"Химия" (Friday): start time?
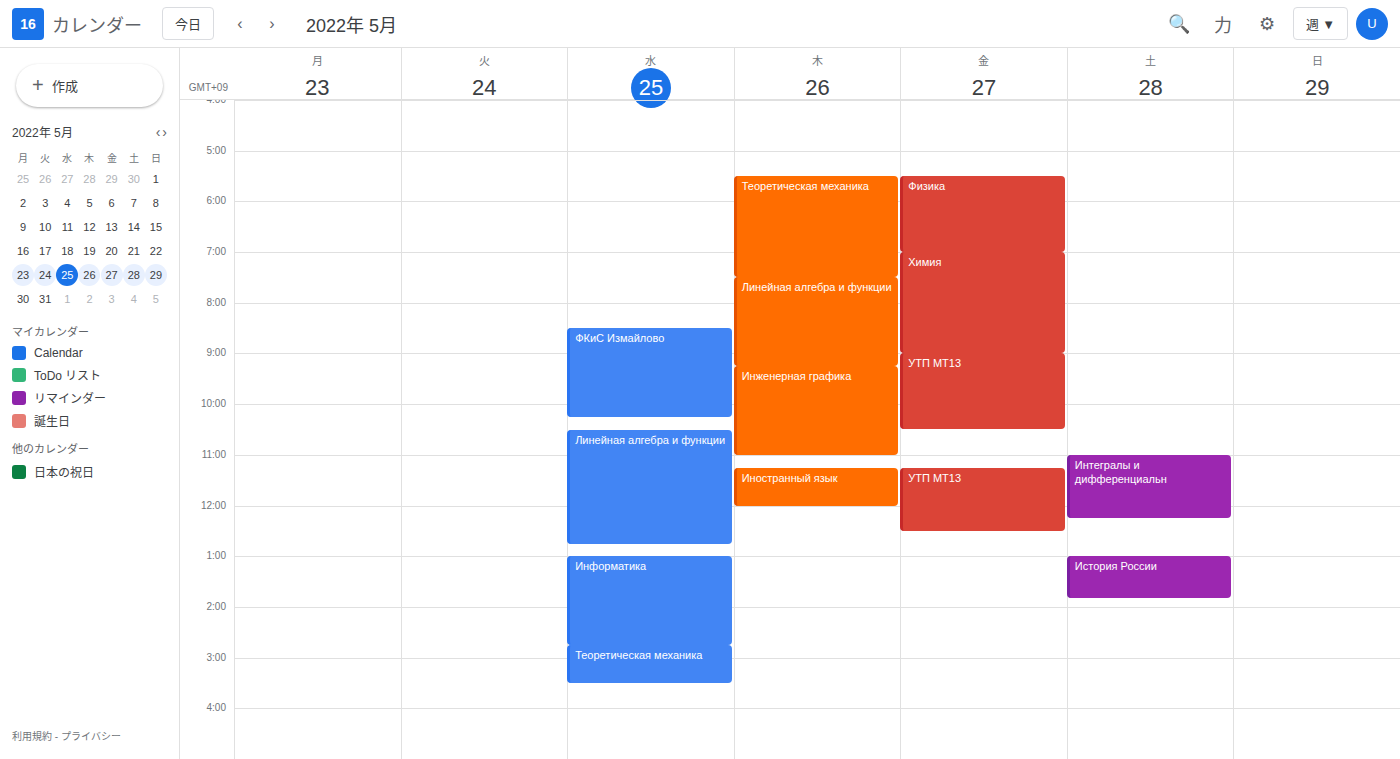
7:00 AM